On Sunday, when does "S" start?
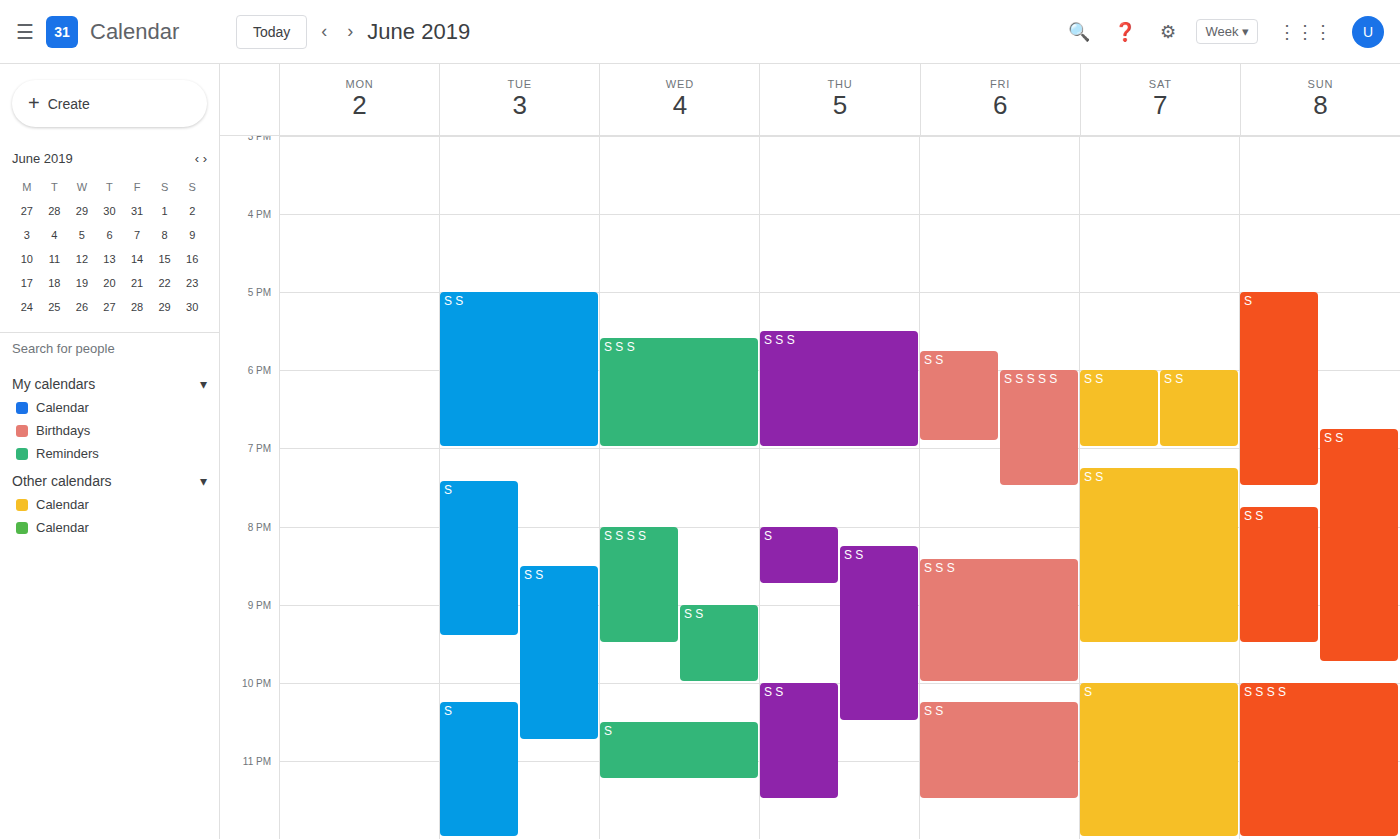
5:00 PM